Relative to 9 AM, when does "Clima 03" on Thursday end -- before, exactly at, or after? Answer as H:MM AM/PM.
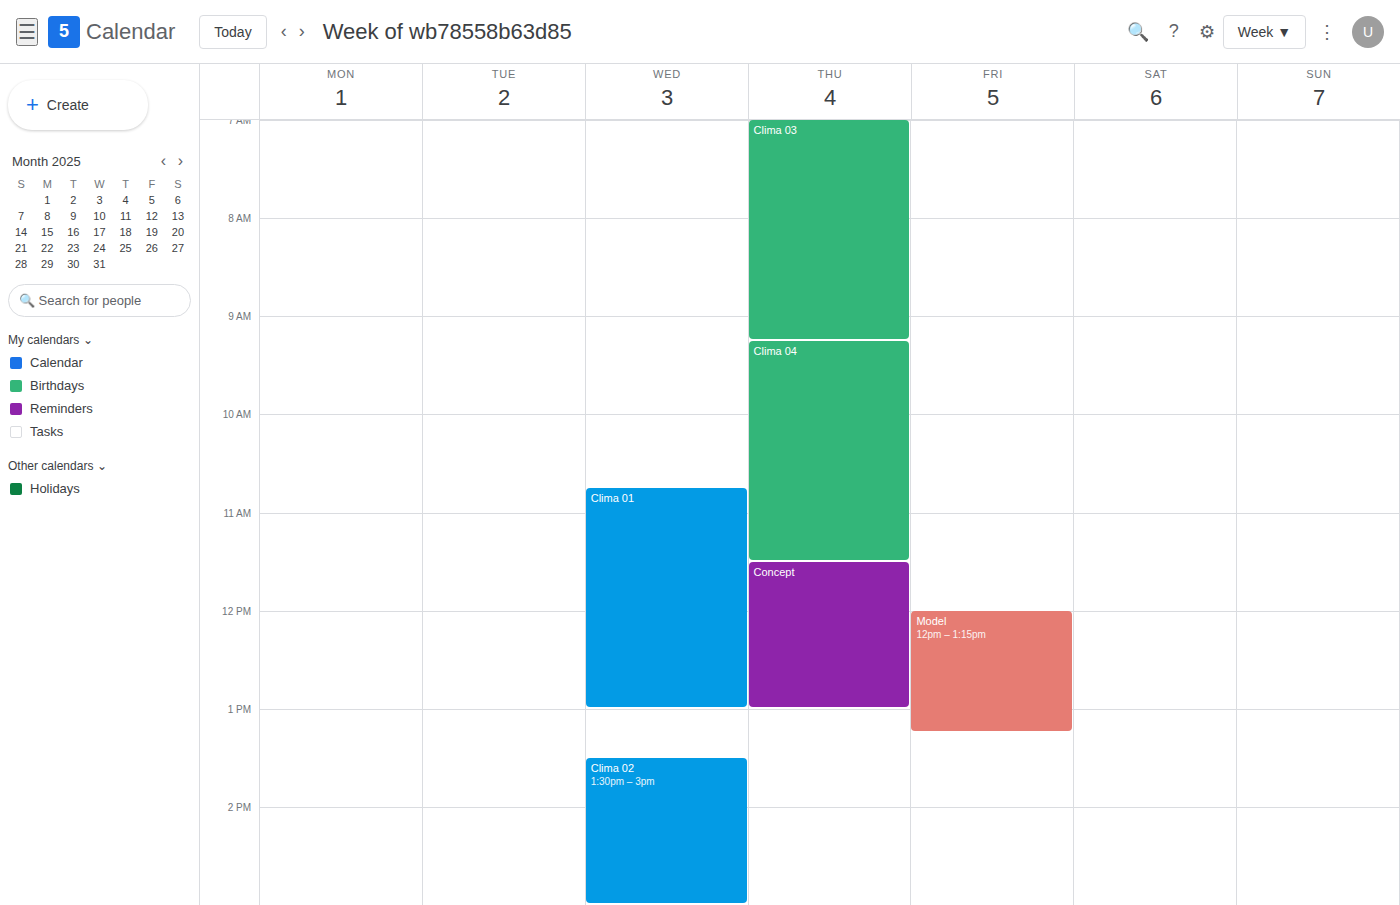
9:15 AM -- after 9 AM, 15 minutes below the 9 AM line.